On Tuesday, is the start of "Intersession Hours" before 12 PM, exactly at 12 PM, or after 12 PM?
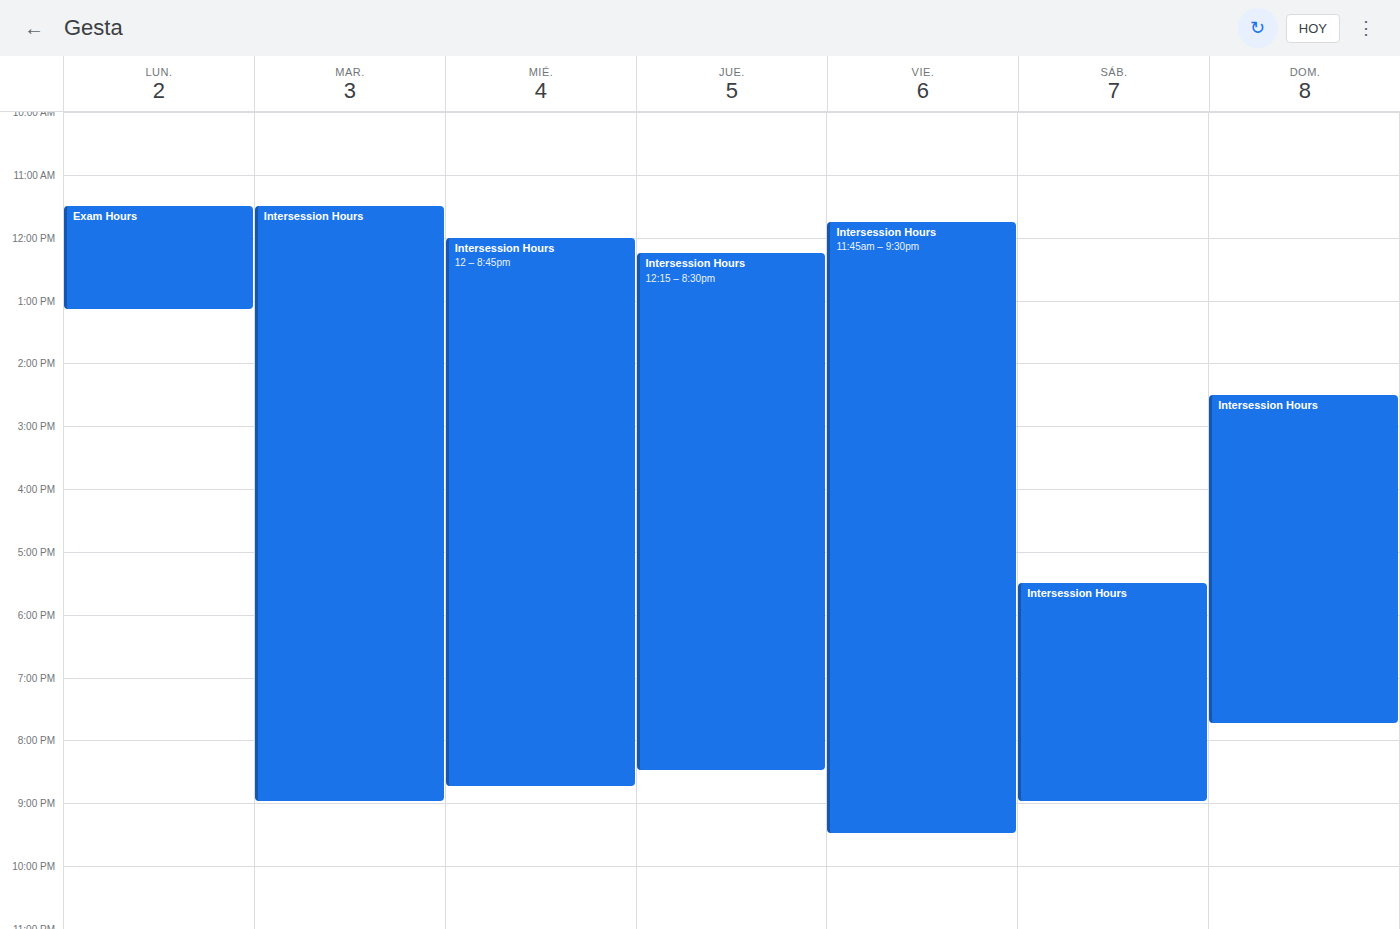
11:30 AM -- before 12 PM, 30 minutes above the 12 PM line.